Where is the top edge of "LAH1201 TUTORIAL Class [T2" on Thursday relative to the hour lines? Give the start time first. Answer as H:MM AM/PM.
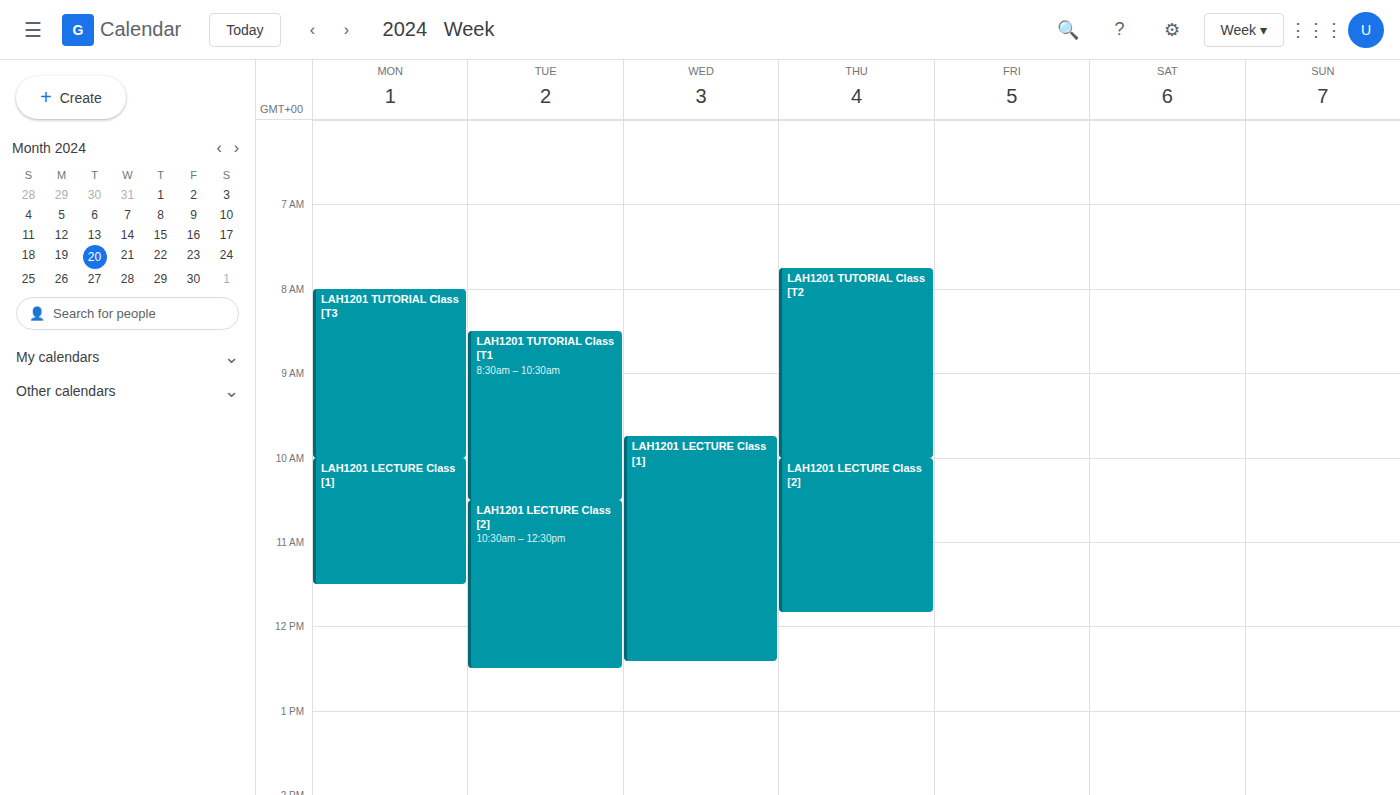
7:45 AM -- neither: three quarters of the way from the 7 AM line to the 8 AM line.